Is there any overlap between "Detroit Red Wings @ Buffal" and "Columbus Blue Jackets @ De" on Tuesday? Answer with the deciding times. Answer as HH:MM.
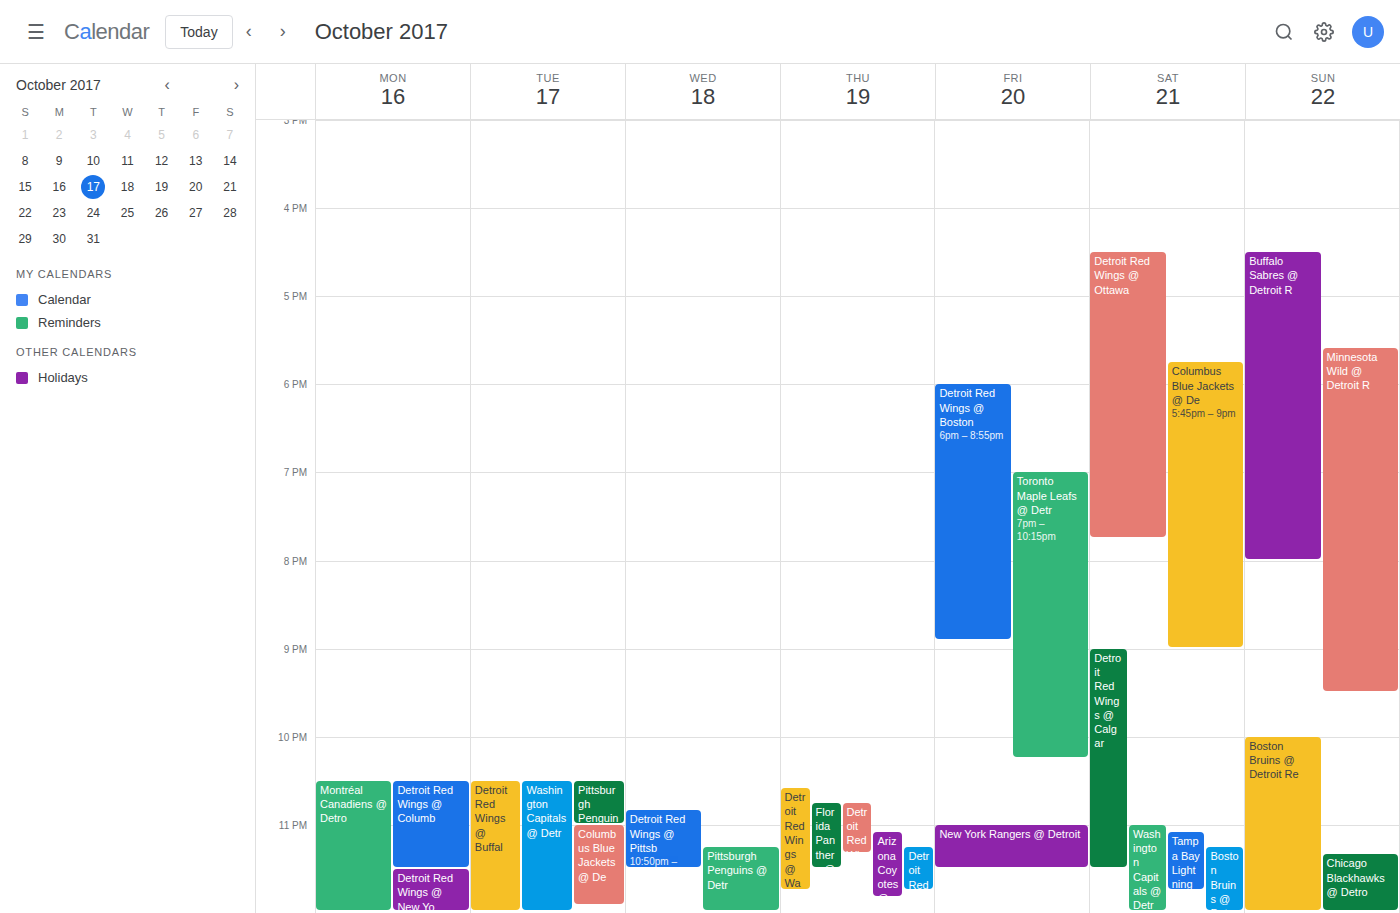
"Columbus Blue Jackets @ De" runs 23:00 to 23:55, inside "Detroit Red Wings @ Buffal" -- they overlap.